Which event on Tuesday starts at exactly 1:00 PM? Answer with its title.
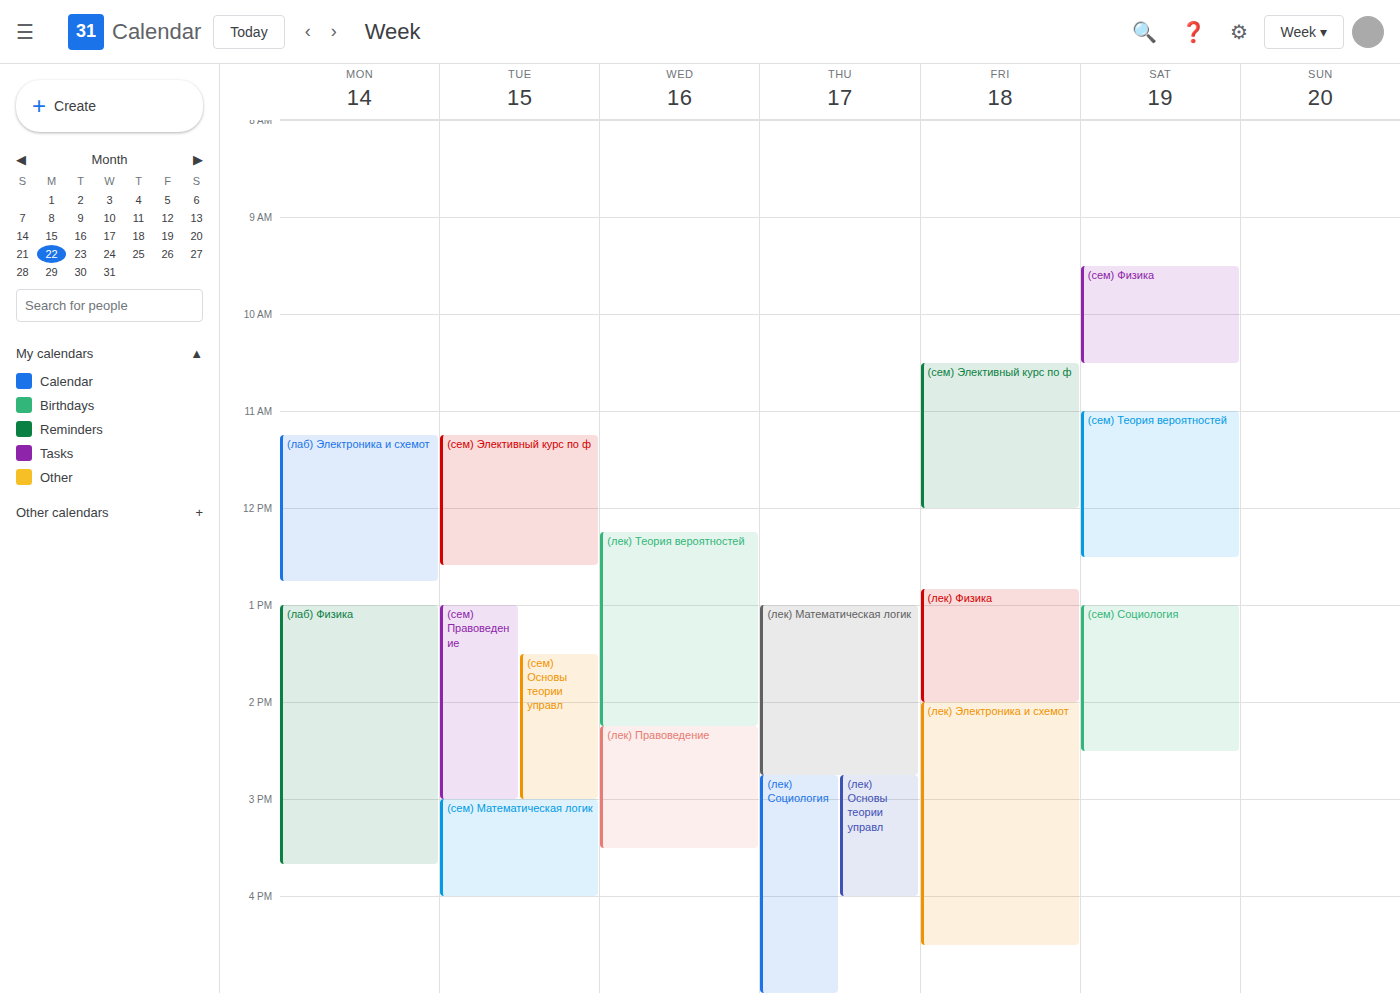
"(сем) Правоведение"